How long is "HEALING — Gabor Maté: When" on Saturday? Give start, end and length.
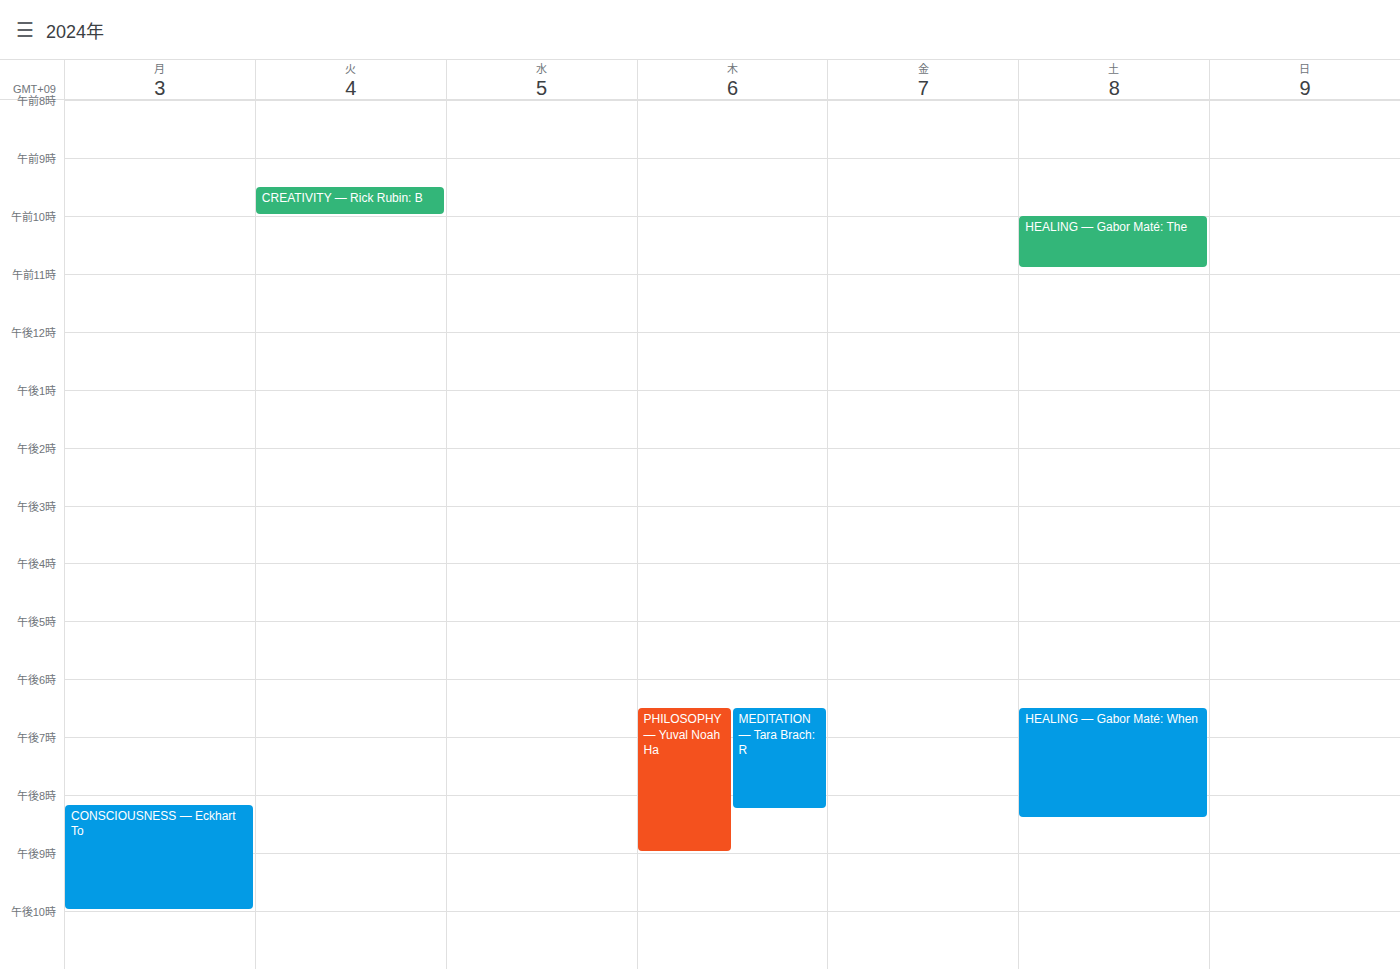
6:30 PM to 8:25 PM, 1 hour 55 minutes